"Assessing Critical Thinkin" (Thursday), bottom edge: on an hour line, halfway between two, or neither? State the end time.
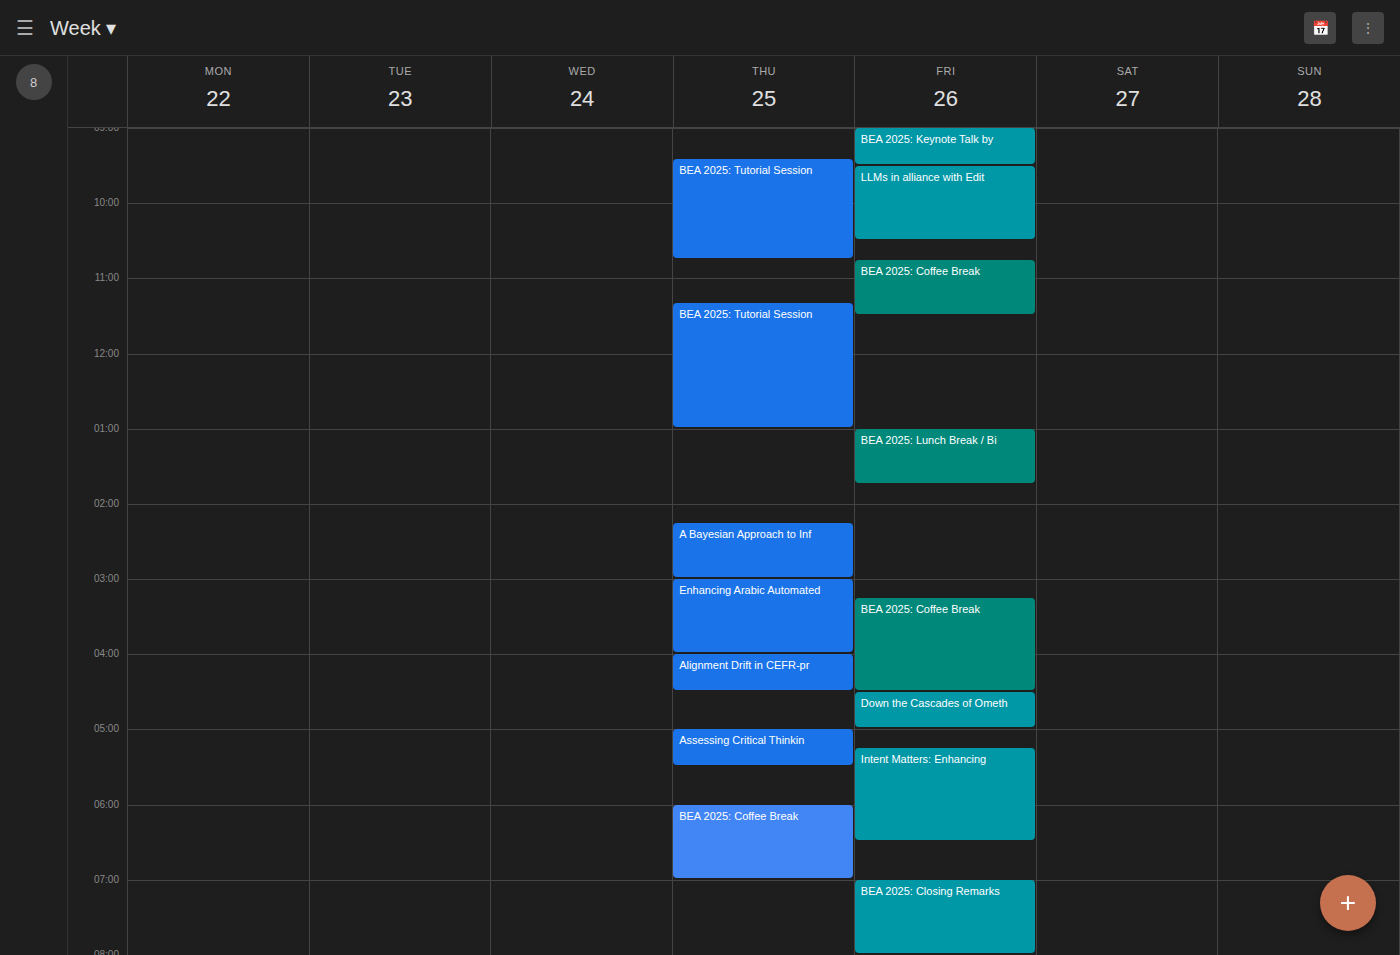
5:30 PM -- halfway between the 5 PM and 6 PM lines.